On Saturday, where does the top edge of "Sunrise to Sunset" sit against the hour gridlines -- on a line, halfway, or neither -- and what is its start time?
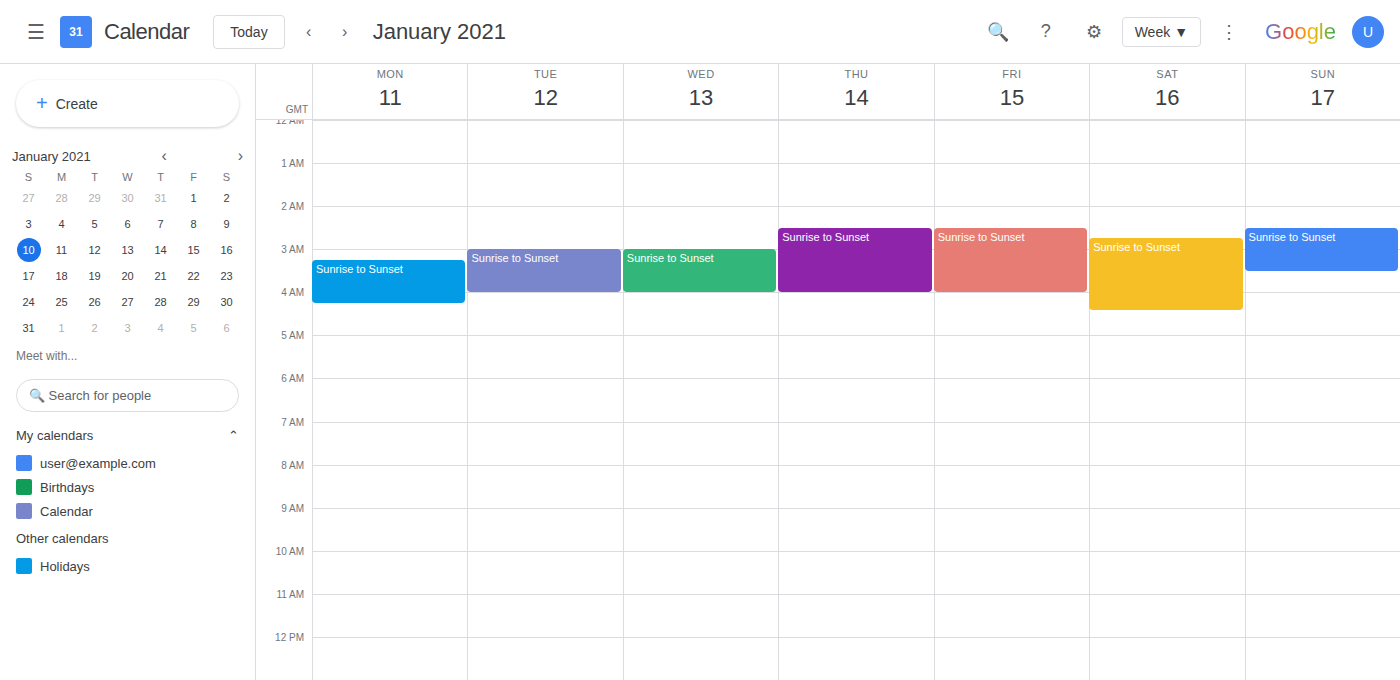
2:45 AM -- neither: three quarters of the way from the 2 AM line to the 3 AM line.